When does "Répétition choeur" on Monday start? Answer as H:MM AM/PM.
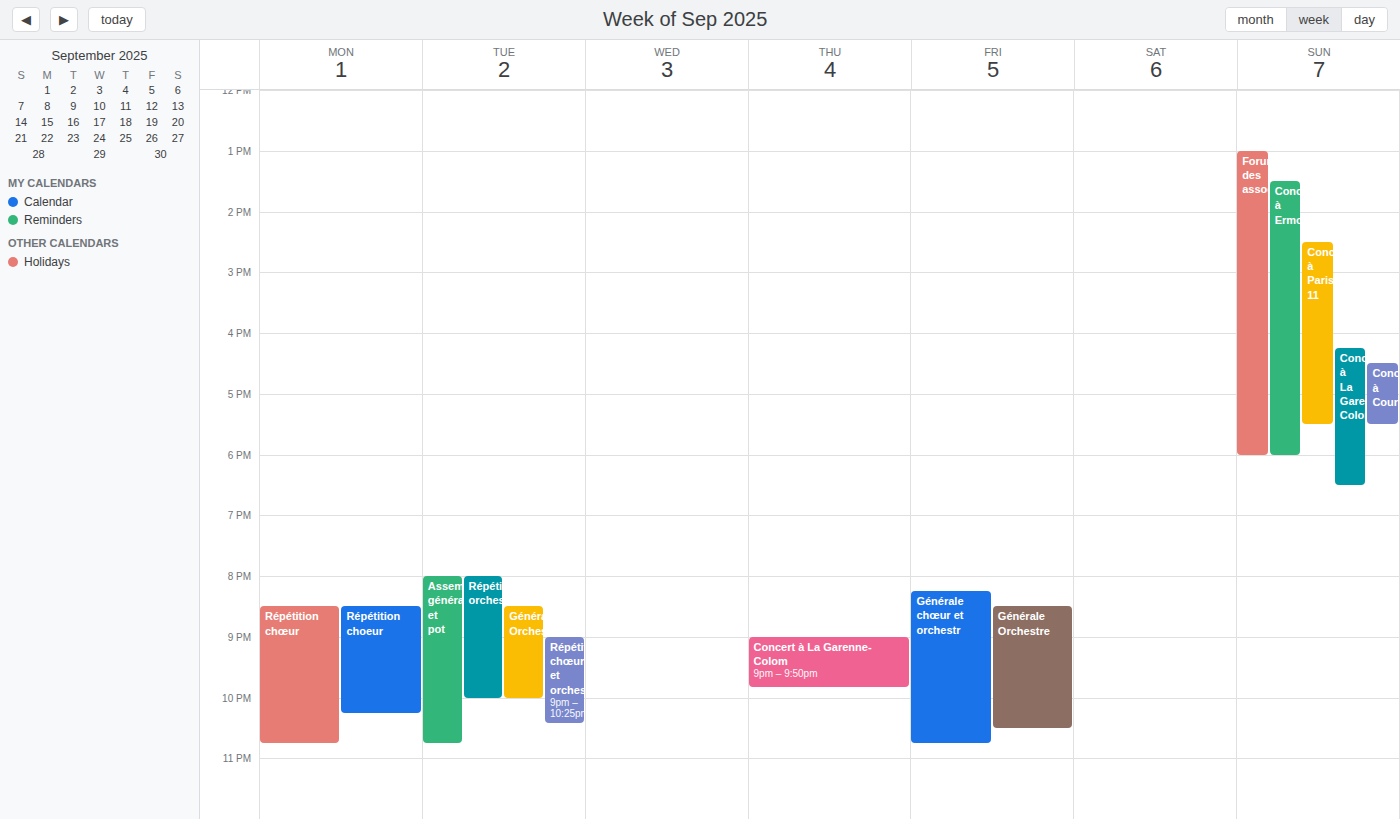
8:30 PM